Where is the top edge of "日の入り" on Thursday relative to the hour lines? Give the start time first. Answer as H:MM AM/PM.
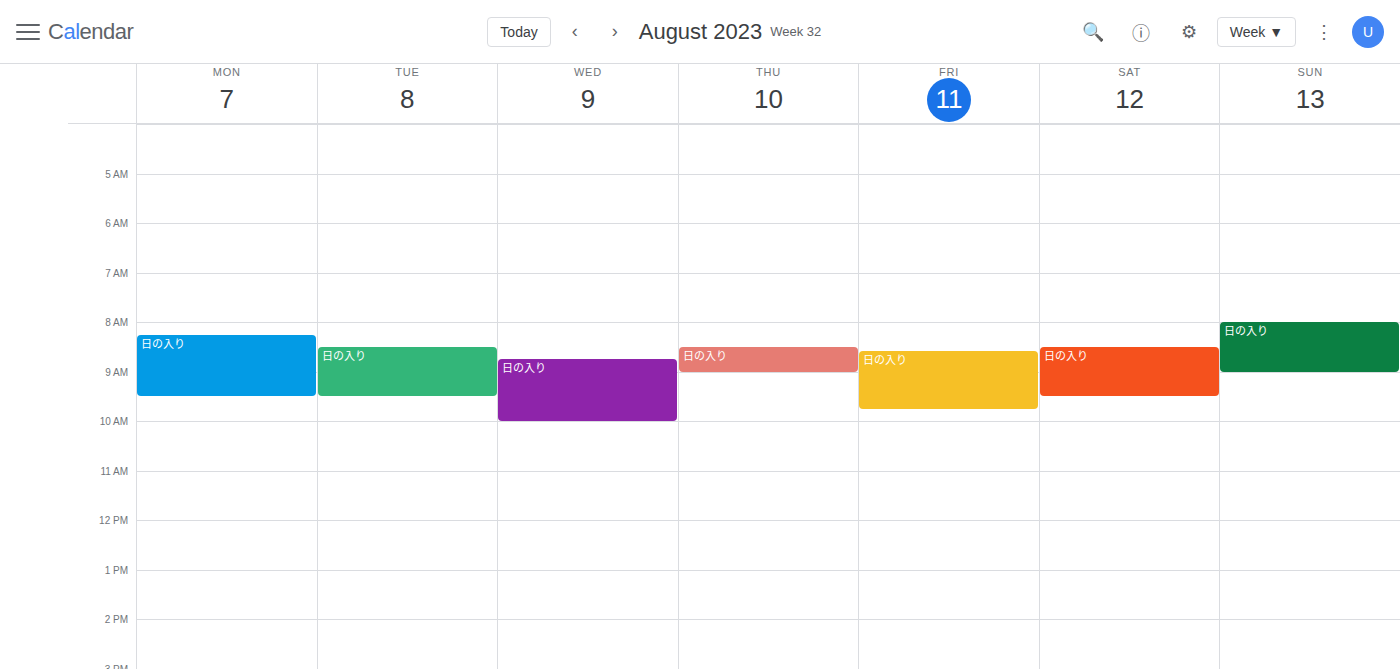
8:30 AM -- halfway between the 8 AM and 9 AM lines.